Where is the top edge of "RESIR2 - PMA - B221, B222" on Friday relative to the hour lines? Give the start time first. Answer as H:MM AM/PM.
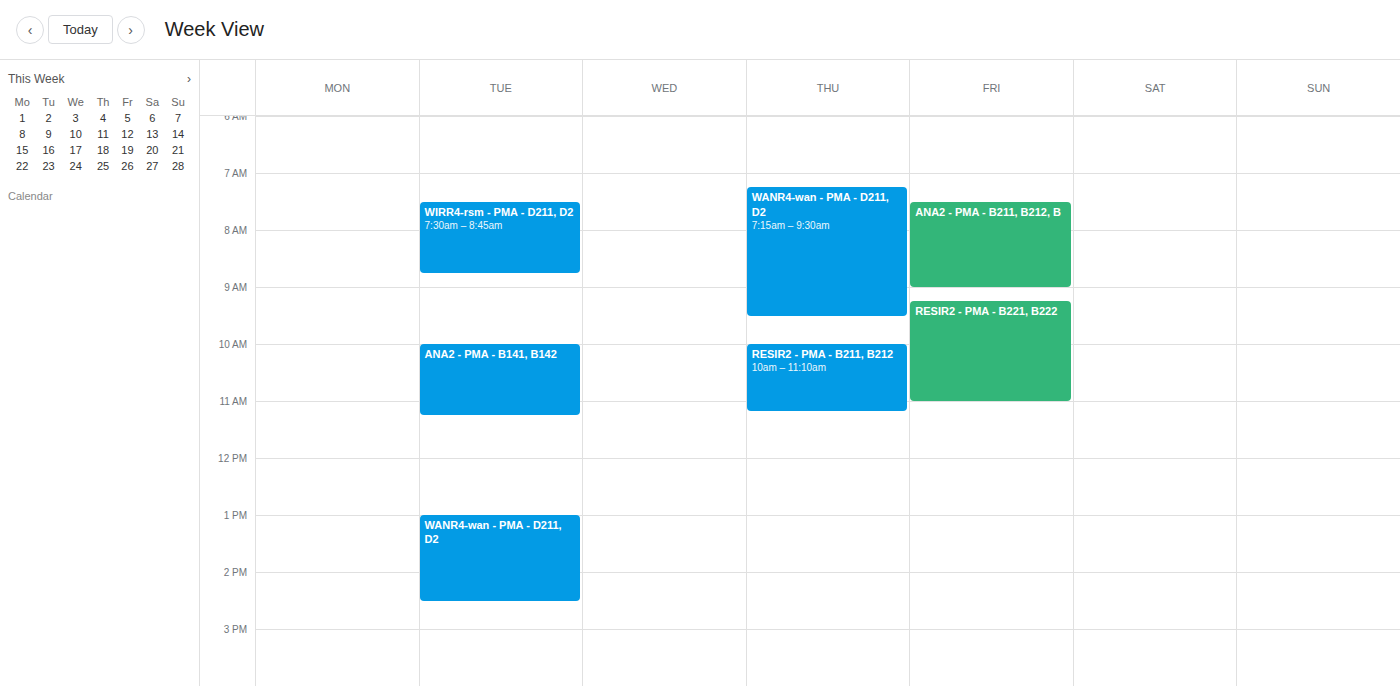
9:15 AM -- neither: a quarter of the way from the 9 AM line to the 10 AM line.